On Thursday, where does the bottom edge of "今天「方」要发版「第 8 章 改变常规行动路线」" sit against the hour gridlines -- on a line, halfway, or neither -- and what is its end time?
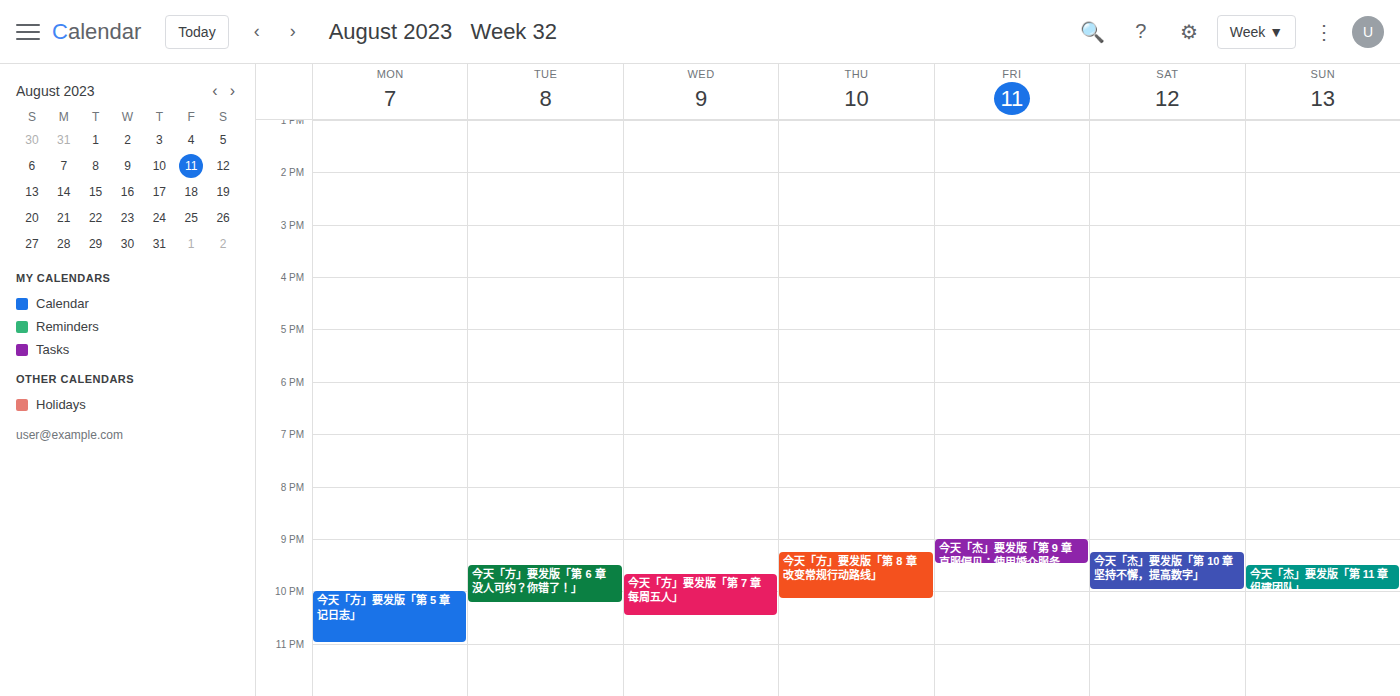
10:10 PM -- neither: 10 minutes below the 10 PM line and 50 minutes above the 11 PM line.